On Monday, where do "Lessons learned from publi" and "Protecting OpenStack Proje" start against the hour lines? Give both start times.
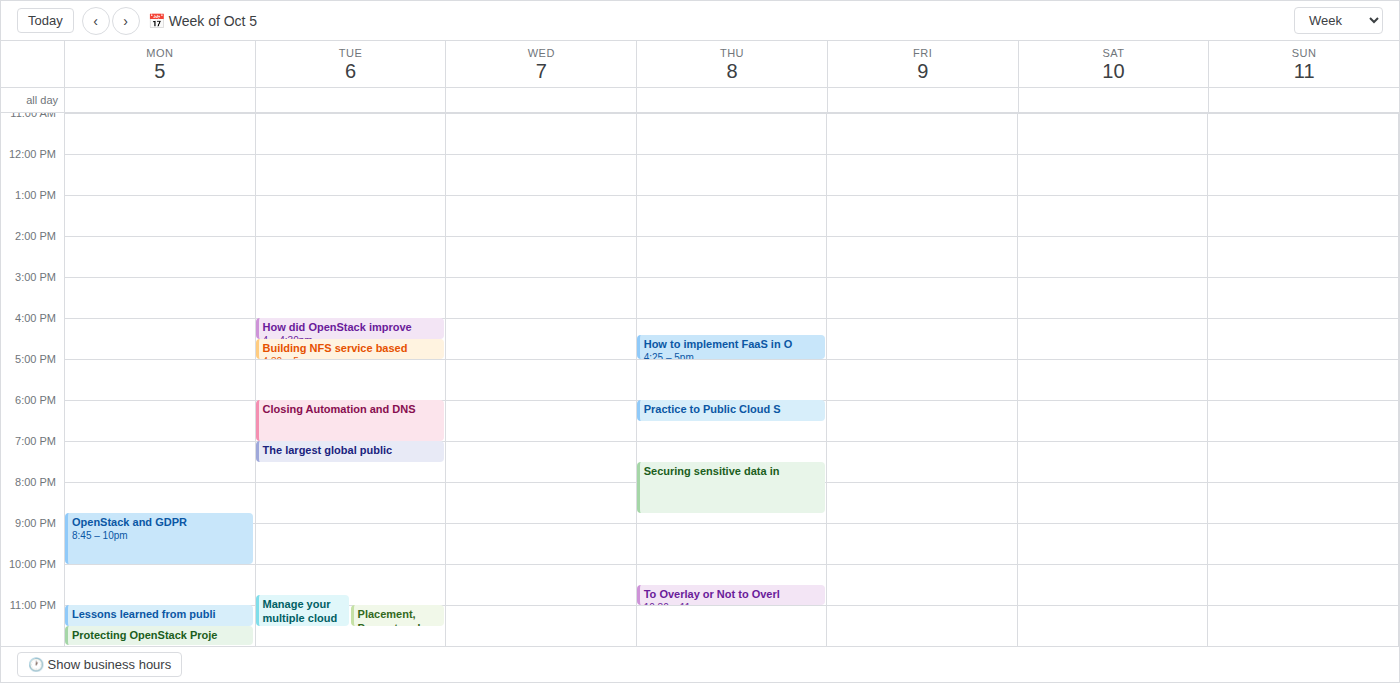
"Lessons learned from publi": 23:00, exactly on the 23:00 line. "Protecting OpenStack Proje": 23:30, halfway between the 23:00 and 24:00 lines.